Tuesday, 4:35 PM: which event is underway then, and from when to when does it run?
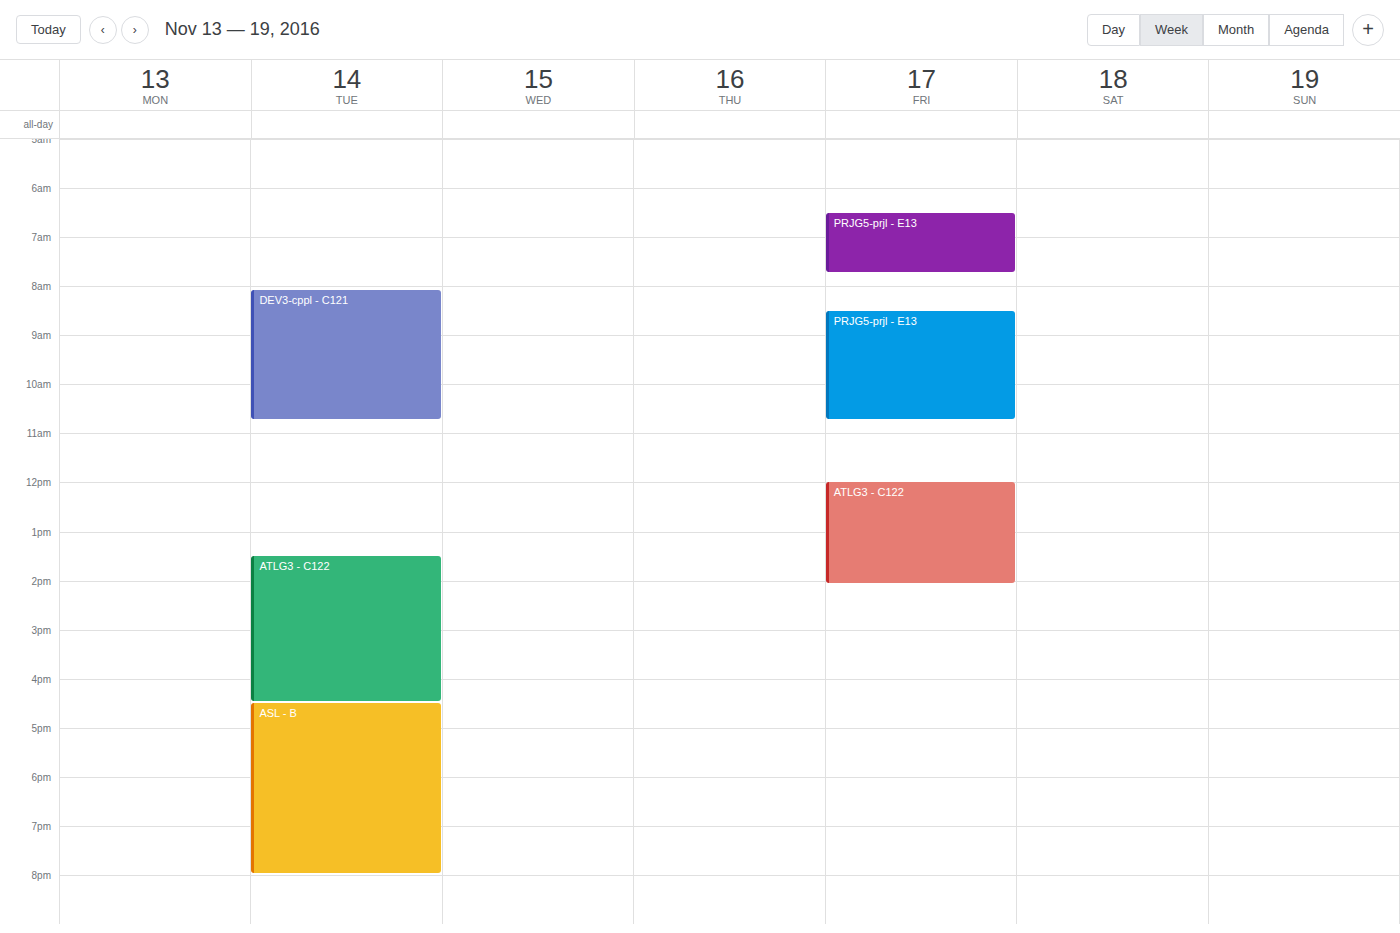
"ASL - B", 4:30 PM to 8:00 PM